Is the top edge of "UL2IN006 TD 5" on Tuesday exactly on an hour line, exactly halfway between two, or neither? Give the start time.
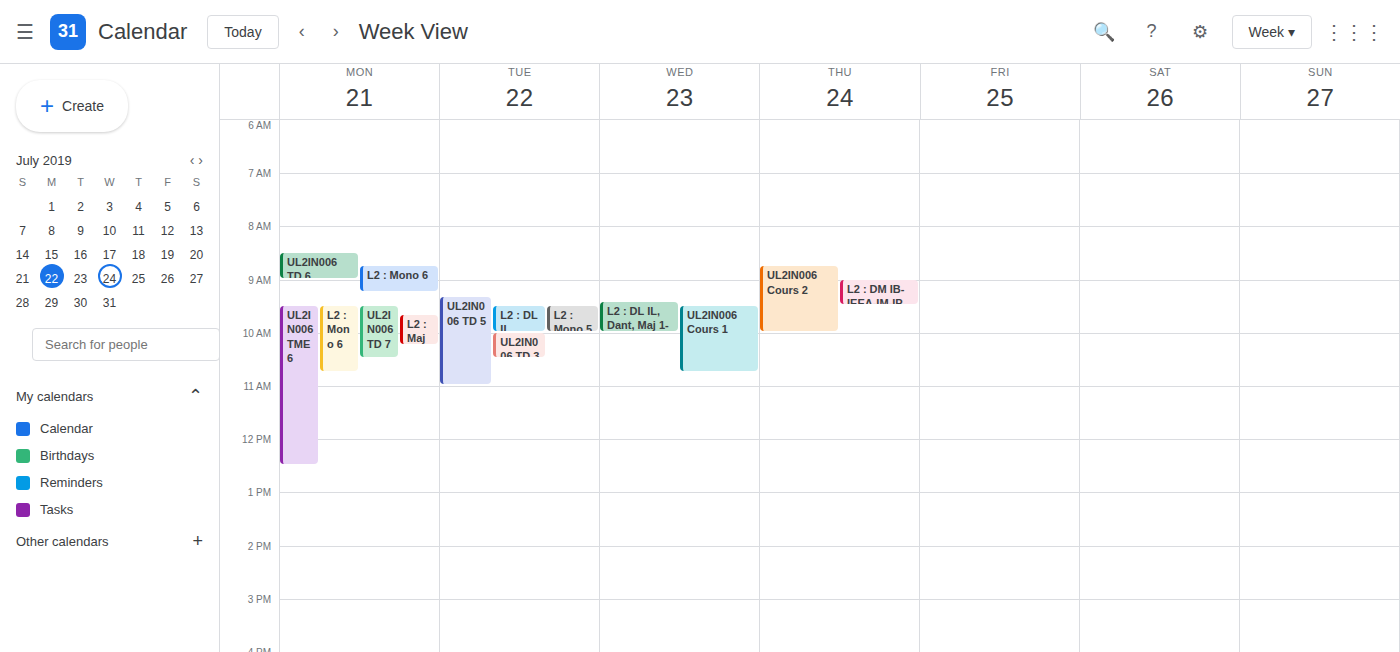
9:20 AM -- neither: 20 minutes below the 9 AM line and 40 minutes above the 10 AM line.